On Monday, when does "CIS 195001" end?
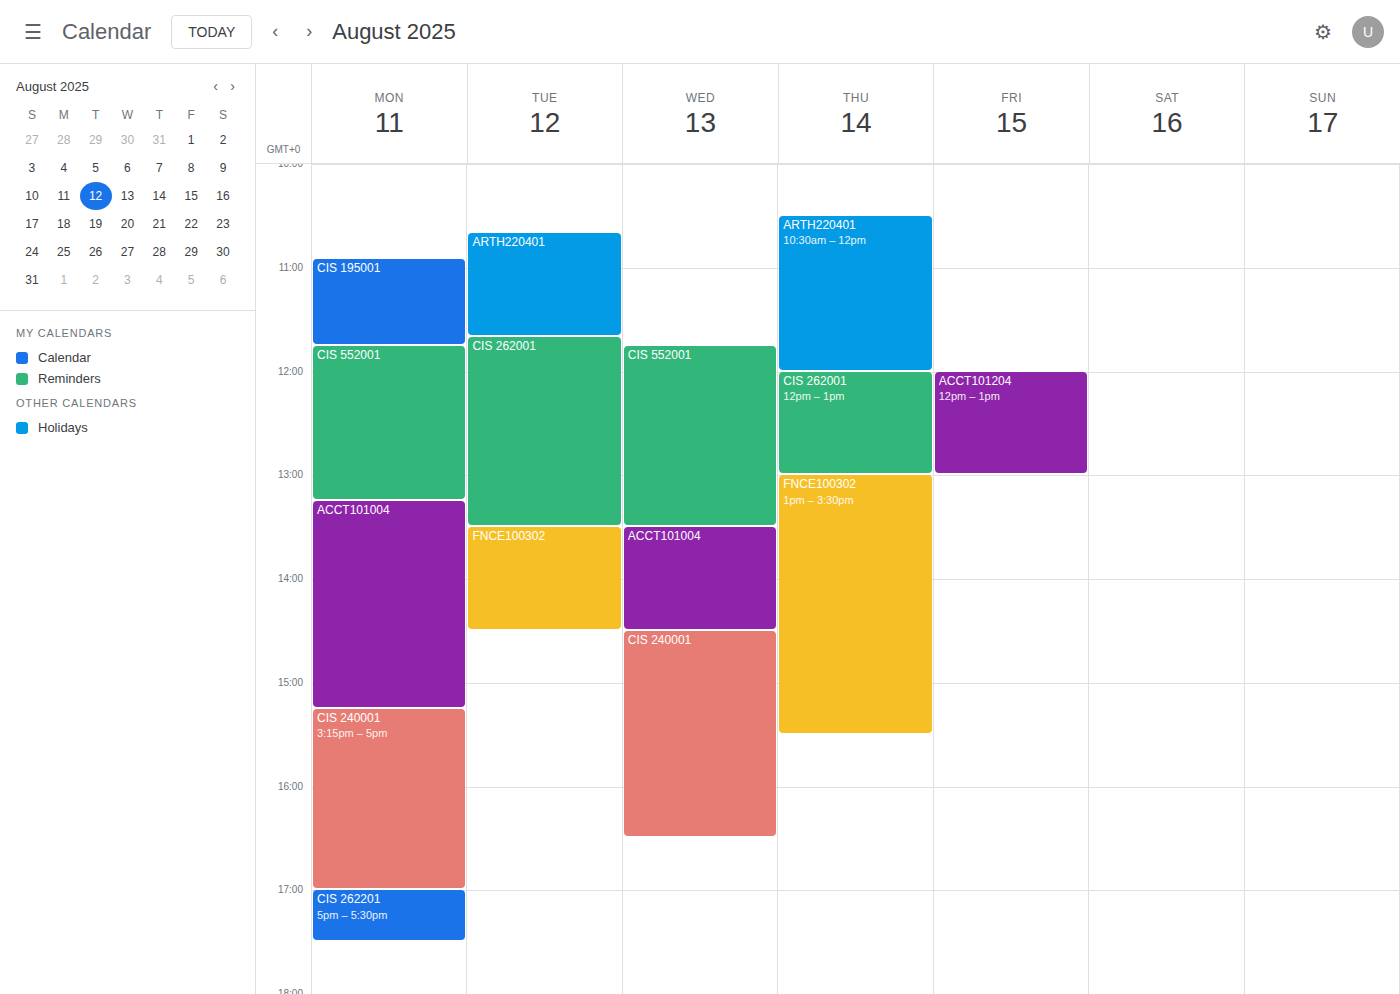
11:45 AM